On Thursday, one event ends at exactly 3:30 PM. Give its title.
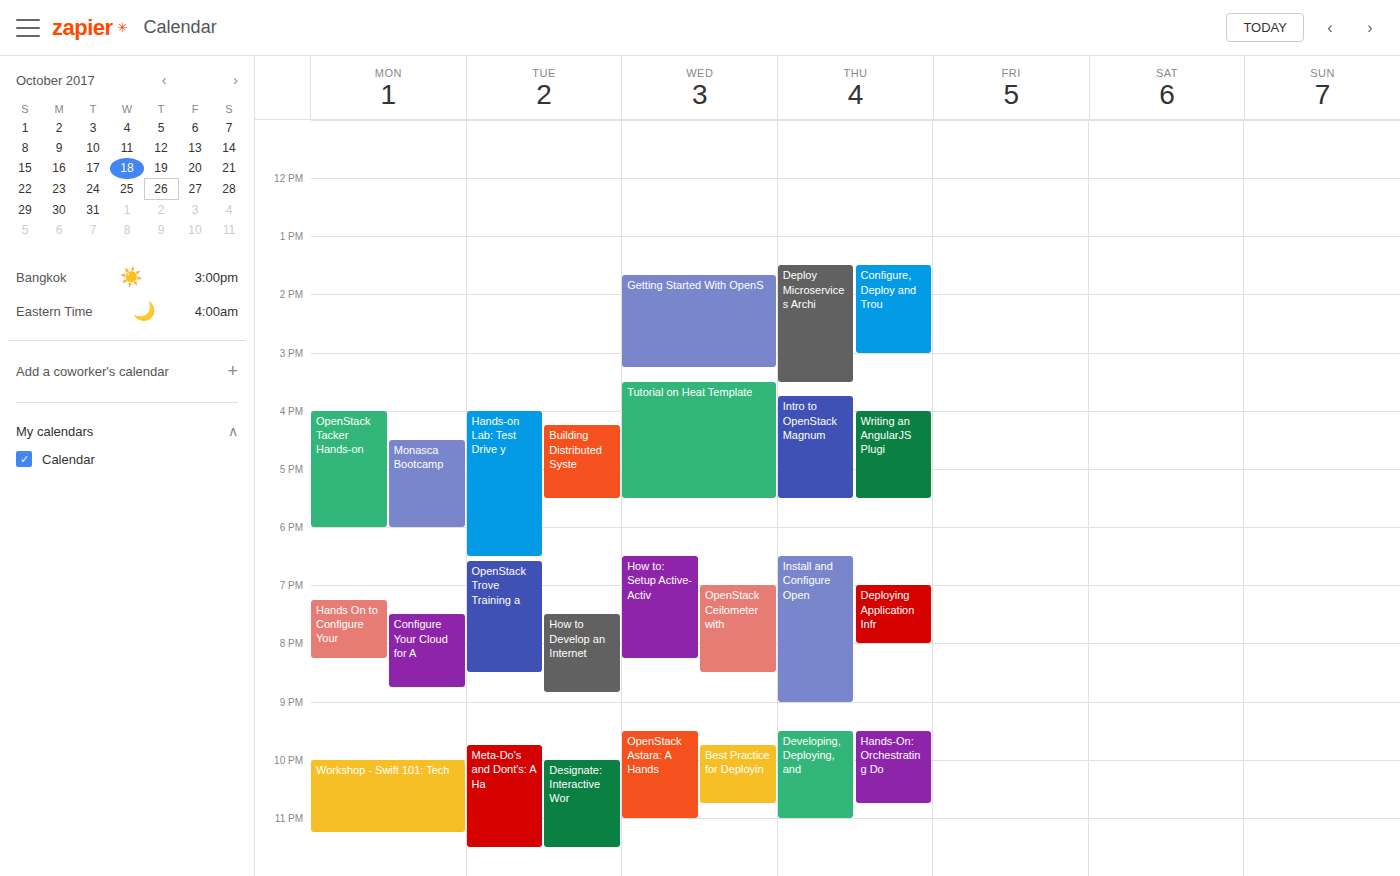
"Deploy Microservices Archi"